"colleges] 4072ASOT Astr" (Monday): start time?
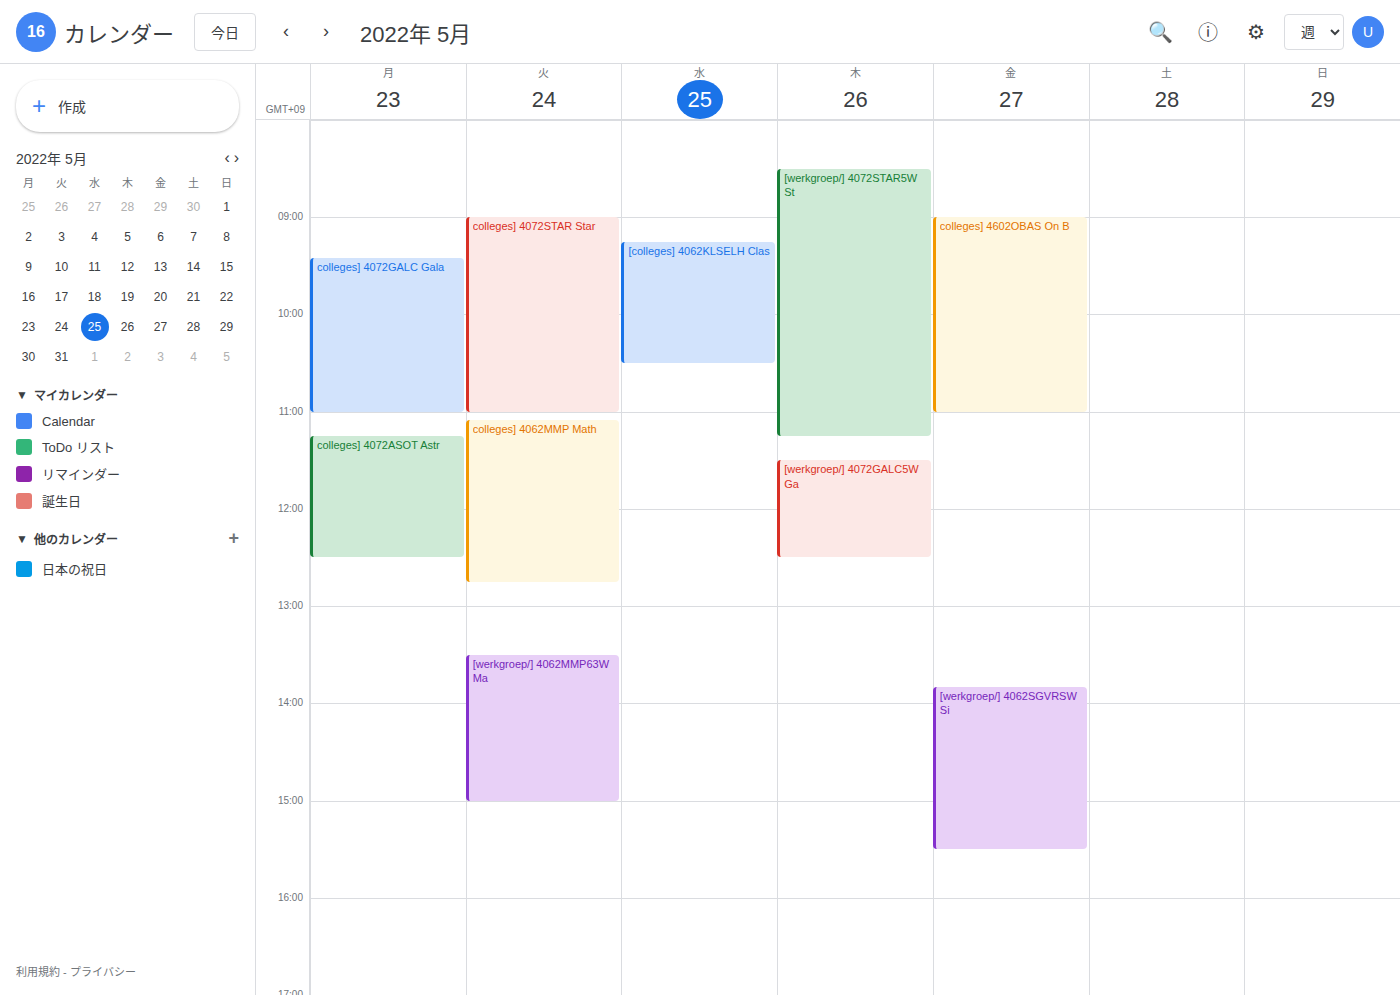
11:15 AM